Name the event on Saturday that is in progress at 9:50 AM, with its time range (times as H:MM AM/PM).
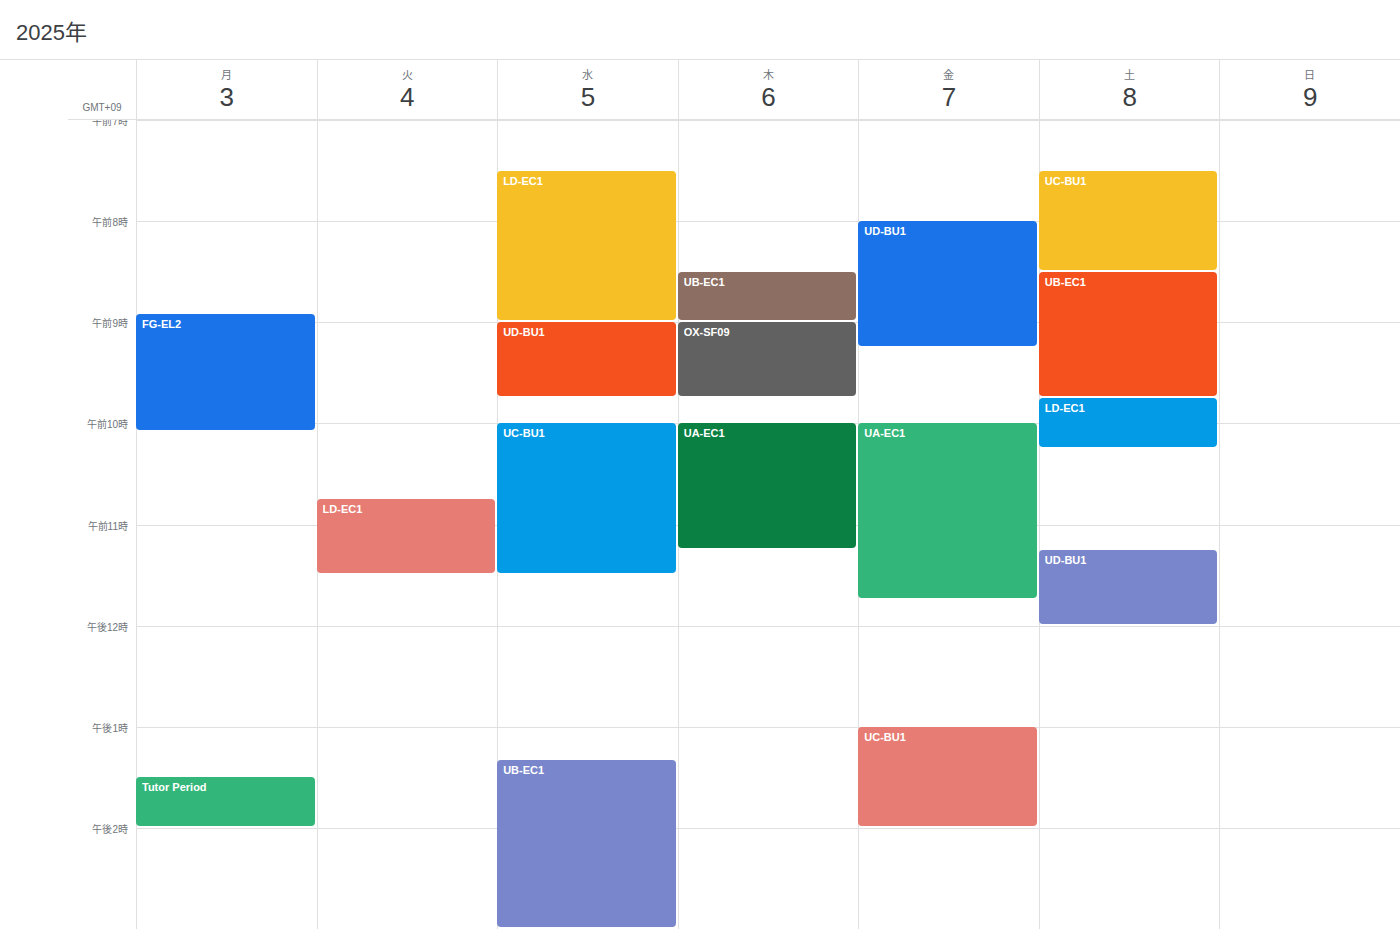
"LD-EC1", 9:45 AM to 10:15 AM